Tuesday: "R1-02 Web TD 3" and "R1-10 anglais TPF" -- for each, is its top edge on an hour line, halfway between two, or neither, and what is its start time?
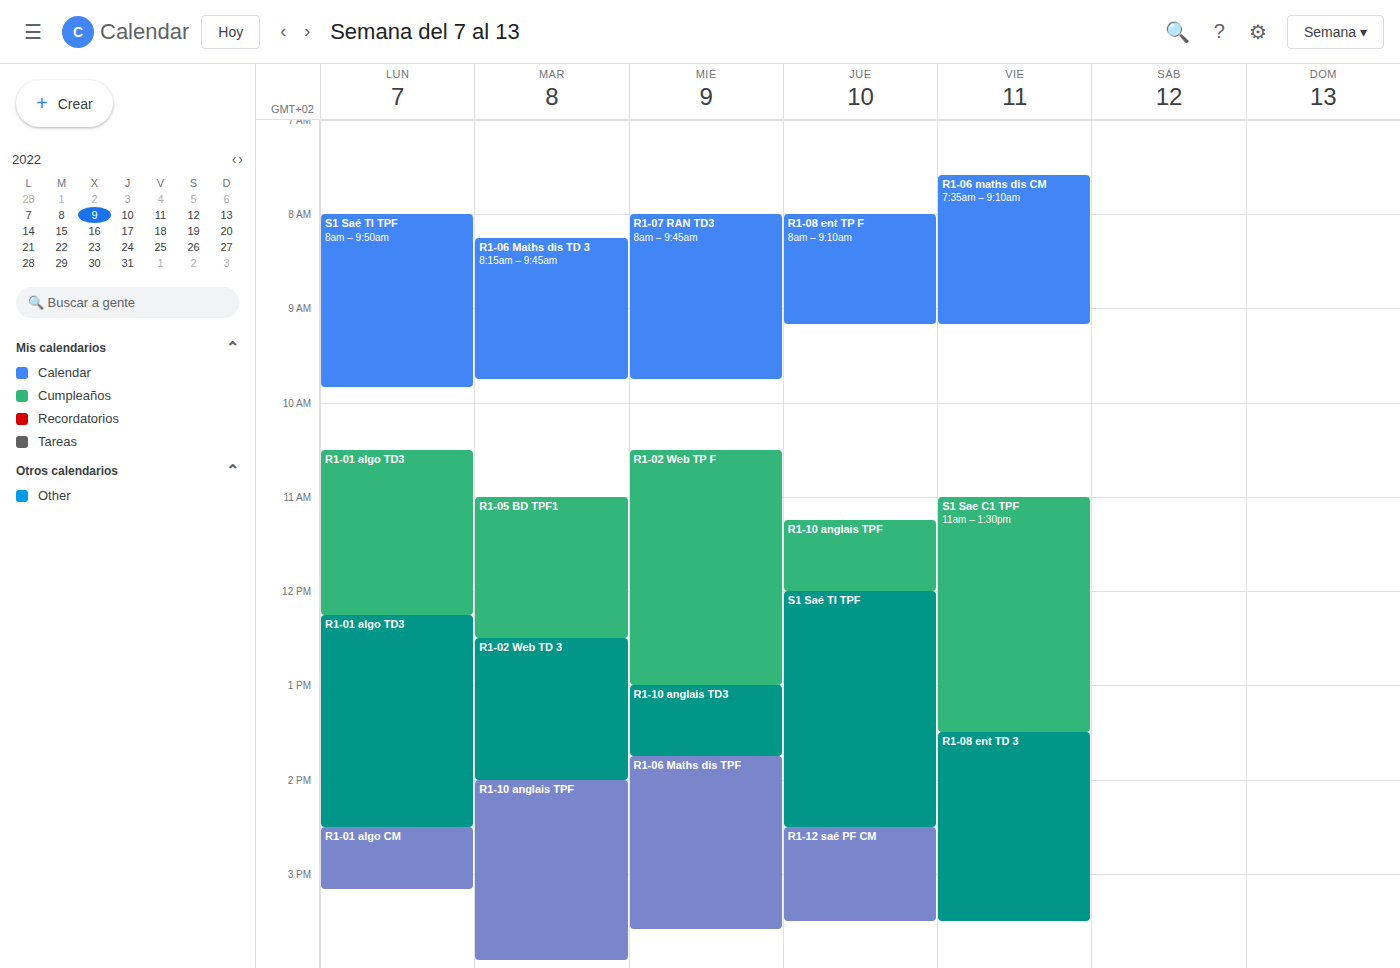
"R1-02 Web TD 3": 12:30, halfway between the 12:00 and 13:00 lines. "R1-10 anglais TPF": 14:00, exactly on the 14:00 line.